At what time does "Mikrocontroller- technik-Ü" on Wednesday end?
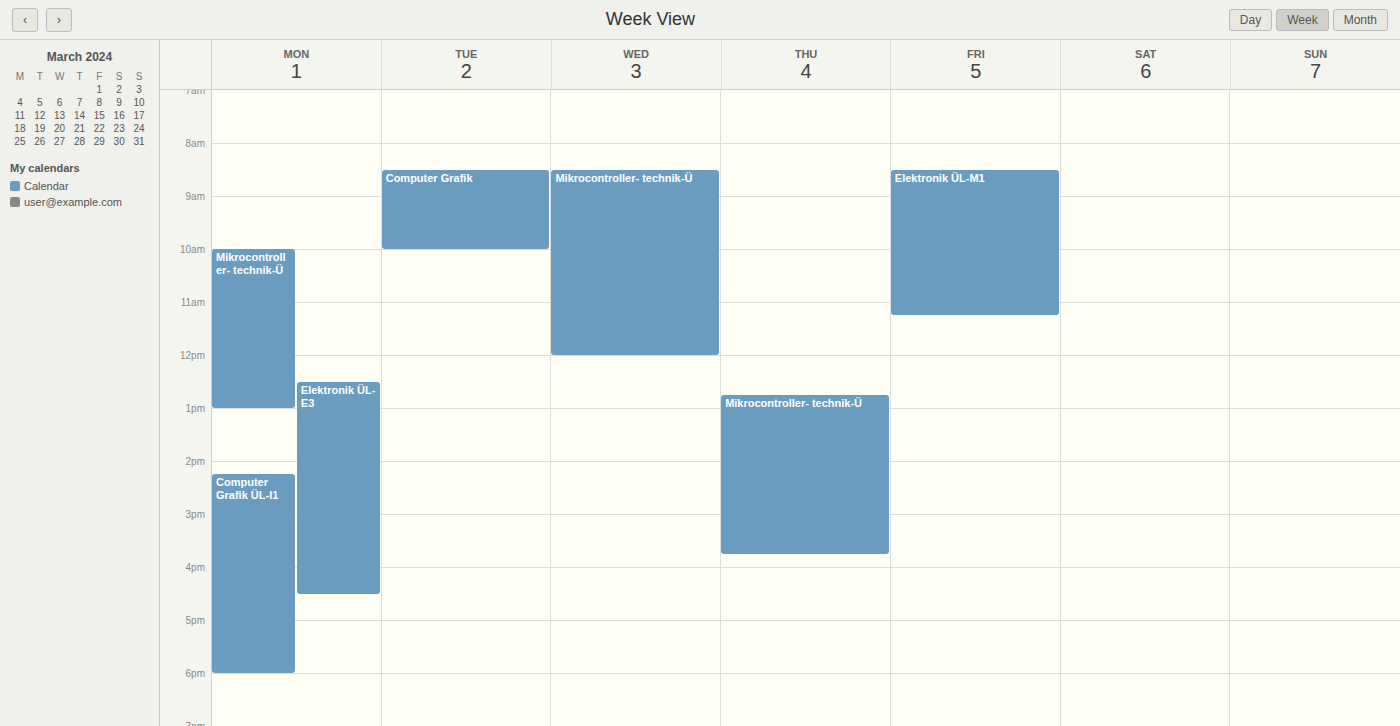
12:00 PM